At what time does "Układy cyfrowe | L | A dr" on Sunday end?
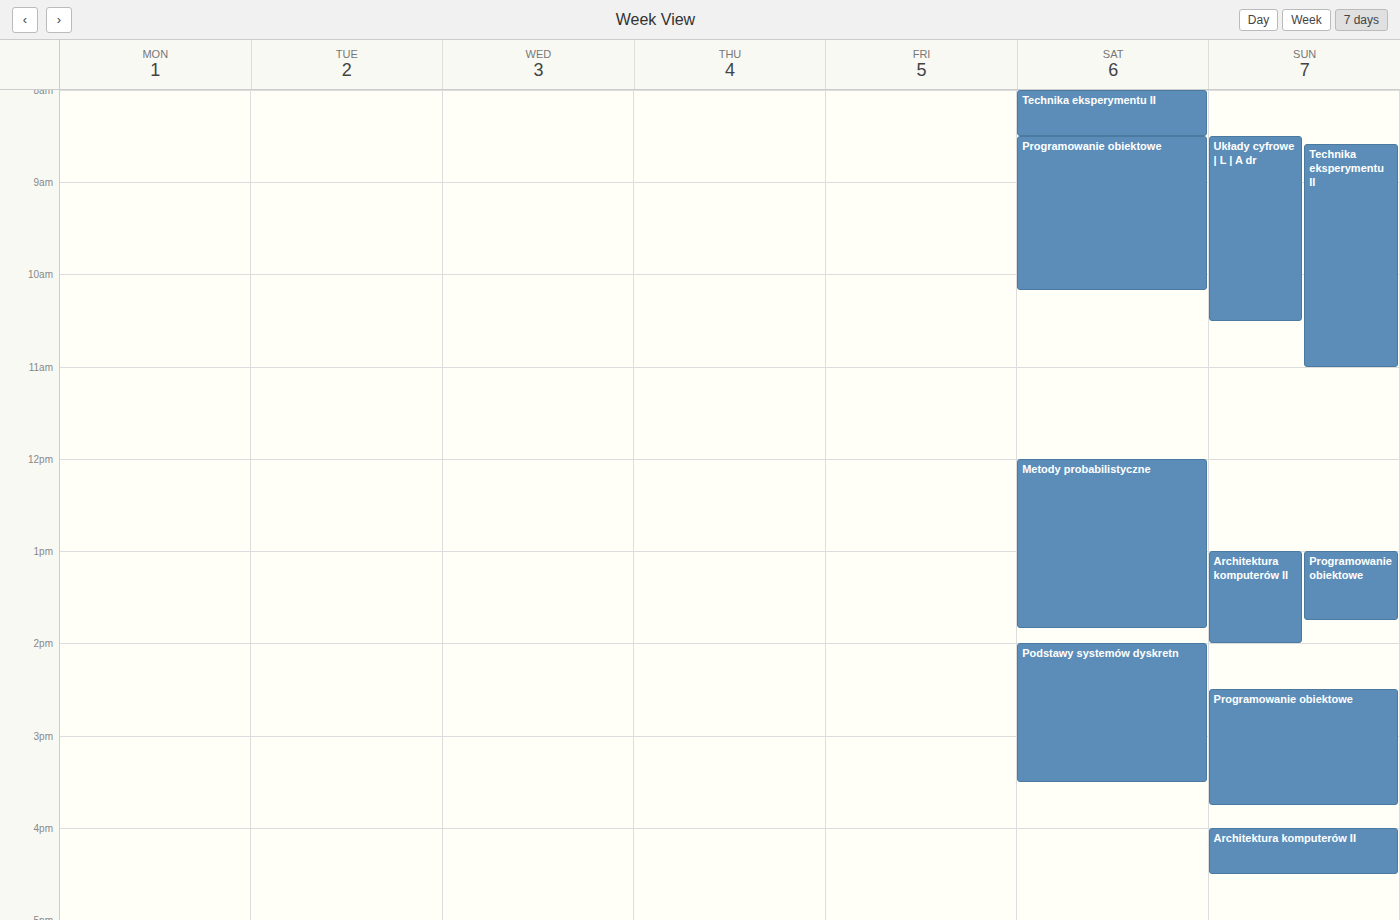
10:30